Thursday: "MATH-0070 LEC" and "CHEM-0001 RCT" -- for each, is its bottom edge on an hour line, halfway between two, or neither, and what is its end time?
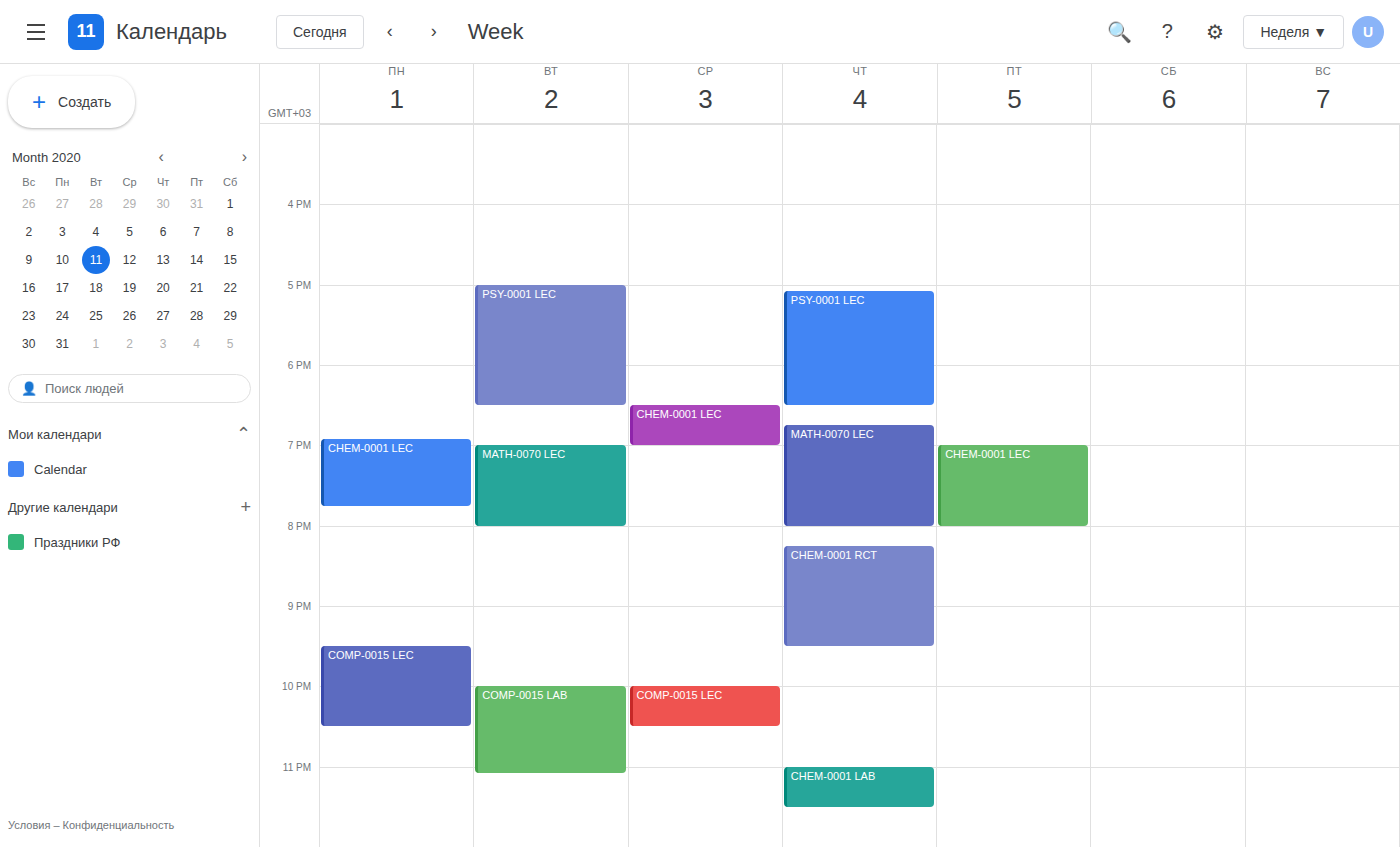
"MATH-0070 LEC": 8:00 PM, exactly on the 8 PM line. "CHEM-0001 RCT": 9:30 PM, halfway between the 9 PM and 10 PM lines.